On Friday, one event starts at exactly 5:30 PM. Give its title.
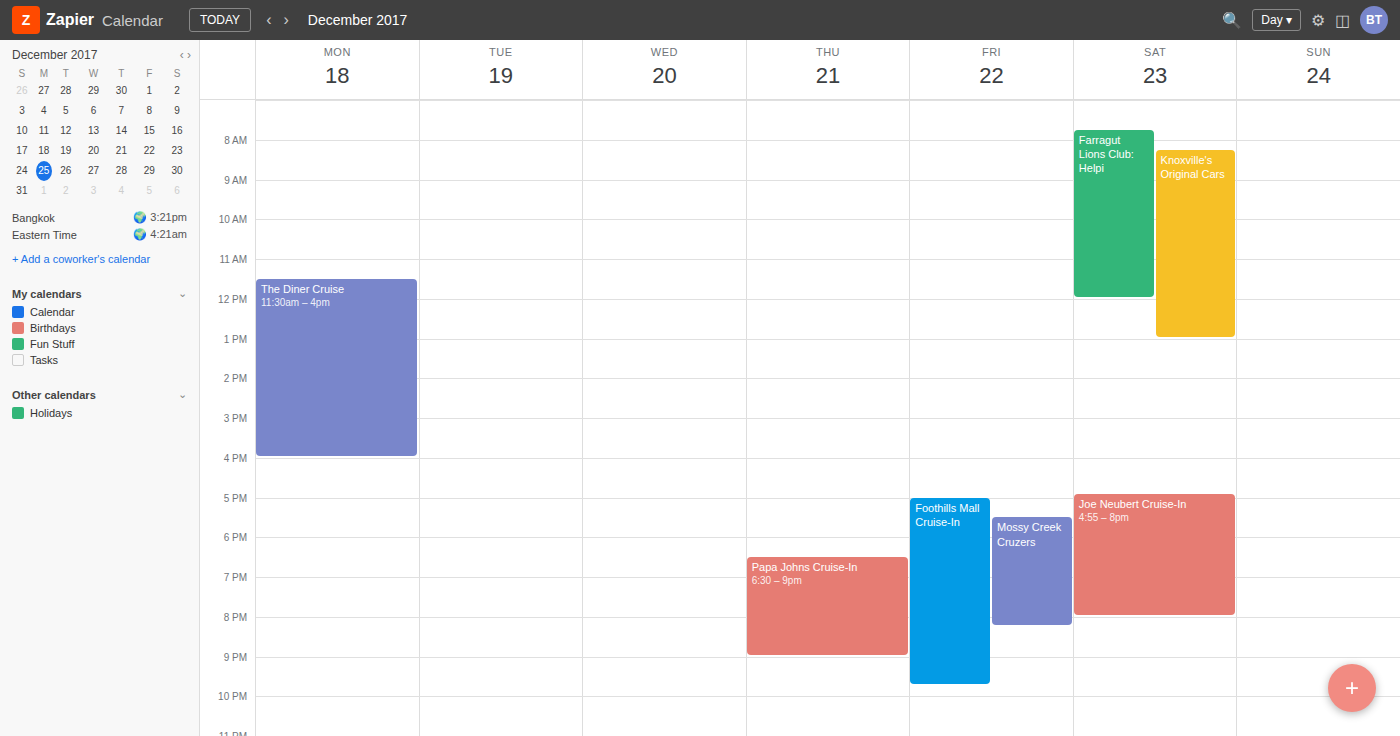
"Mossy Creek Cruzers"